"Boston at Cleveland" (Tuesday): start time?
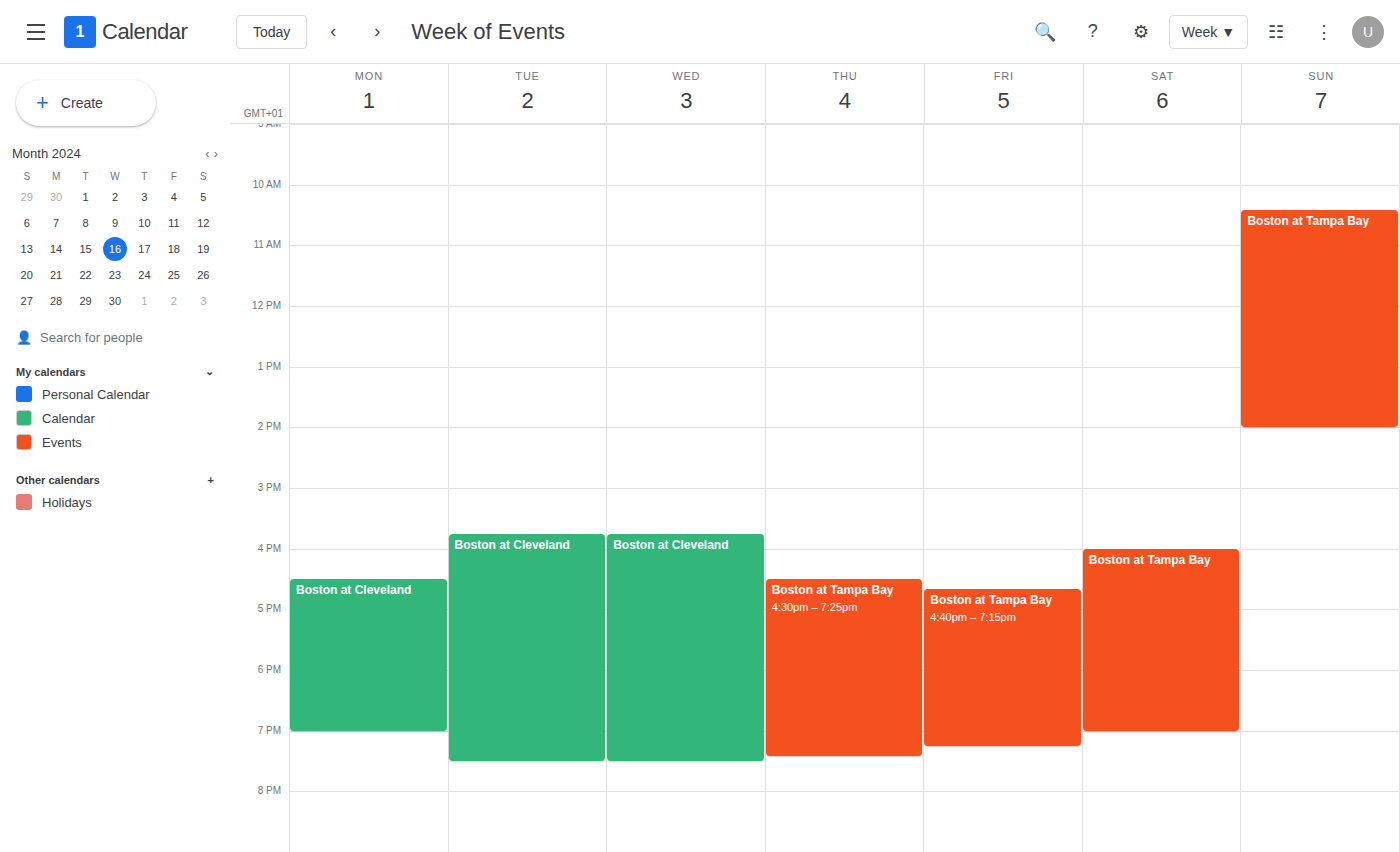
3:45 PM